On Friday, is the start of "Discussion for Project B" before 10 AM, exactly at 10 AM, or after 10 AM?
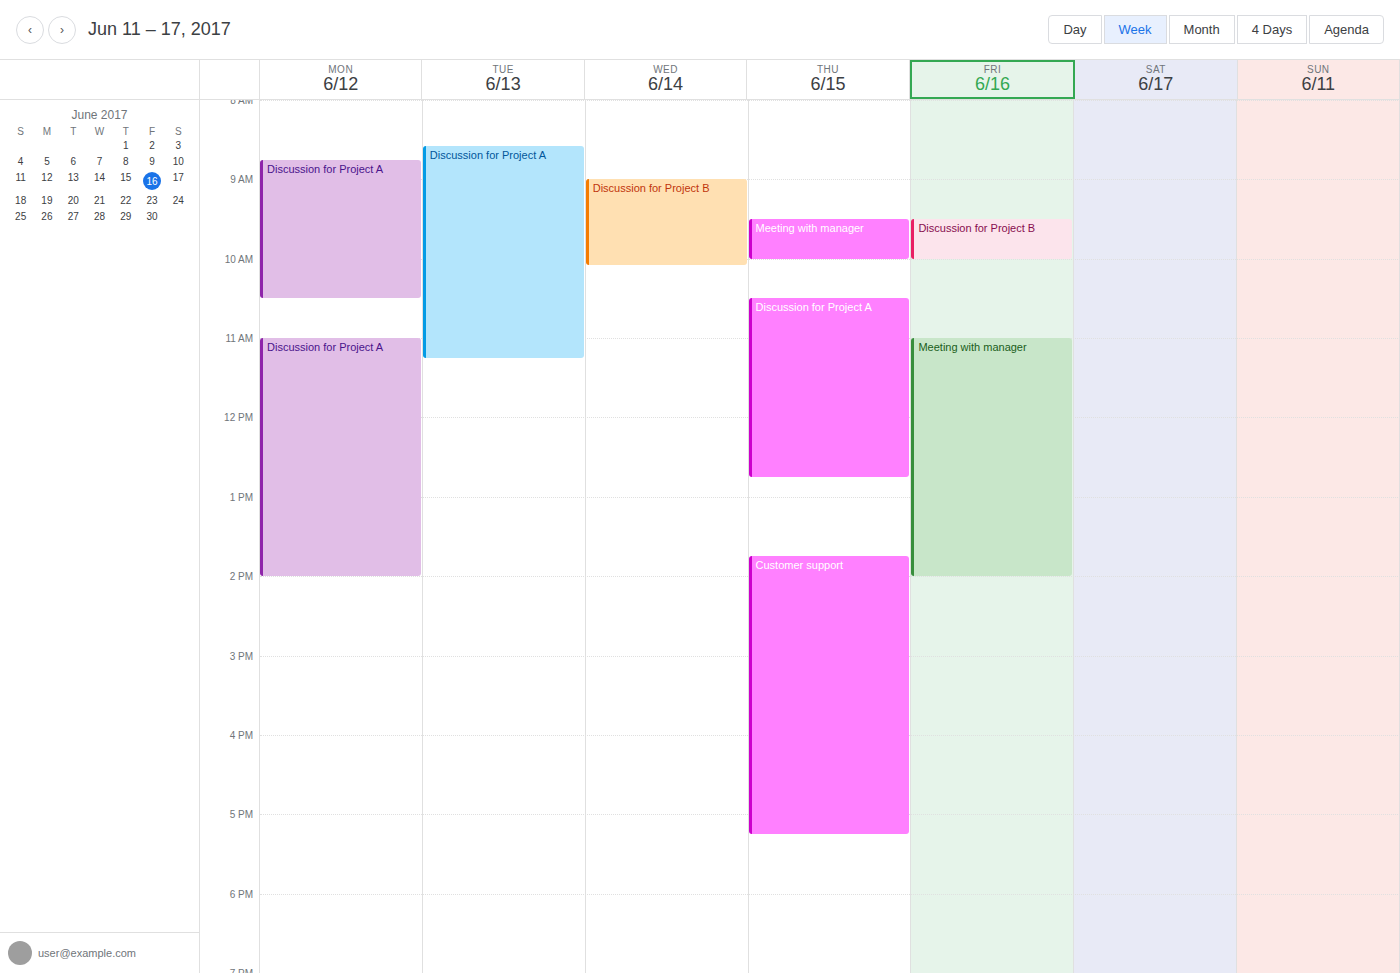
9:30 AM -- before 10 AM, 30 minutes above the 10 AM line.